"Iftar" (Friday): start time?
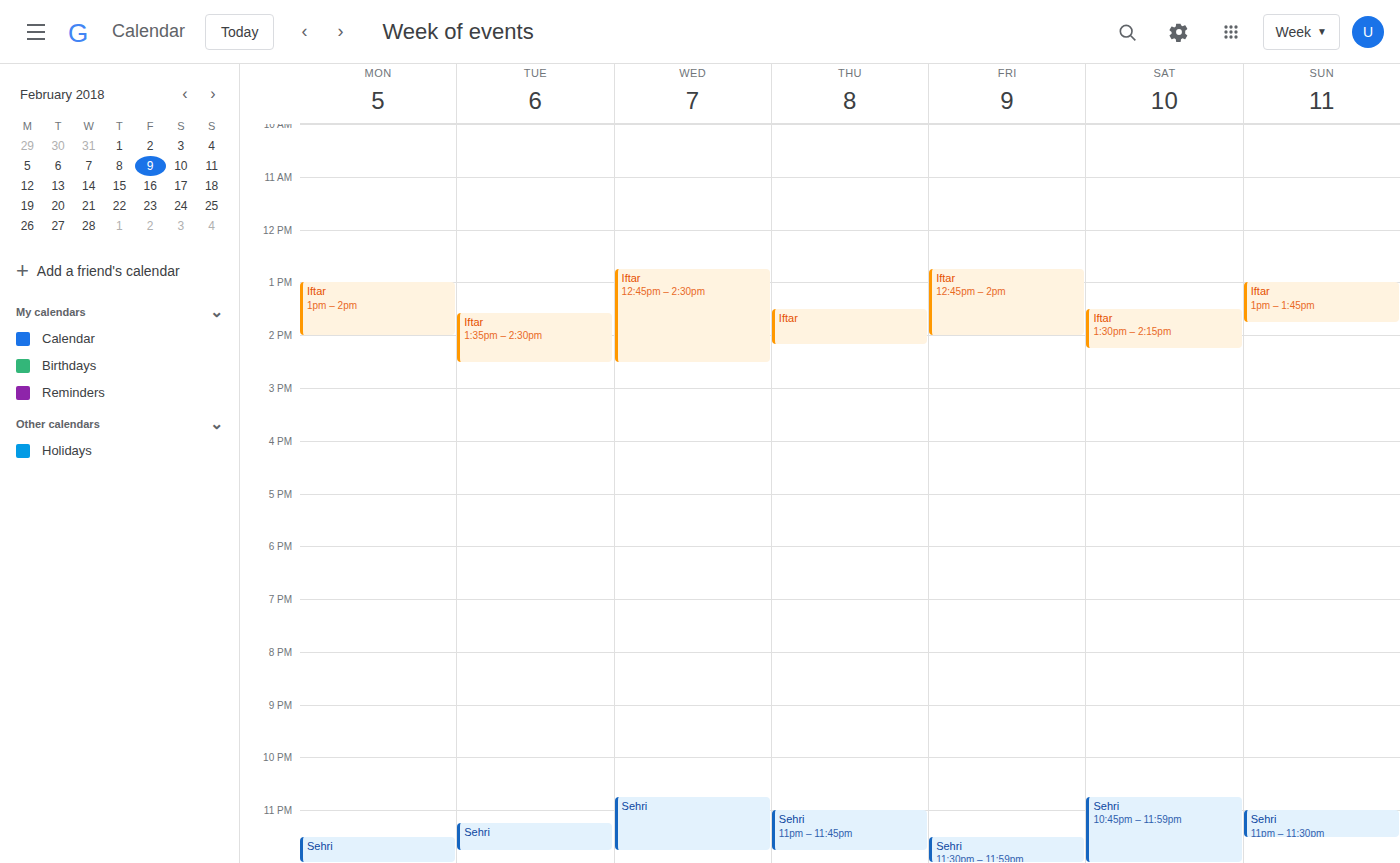
12:45